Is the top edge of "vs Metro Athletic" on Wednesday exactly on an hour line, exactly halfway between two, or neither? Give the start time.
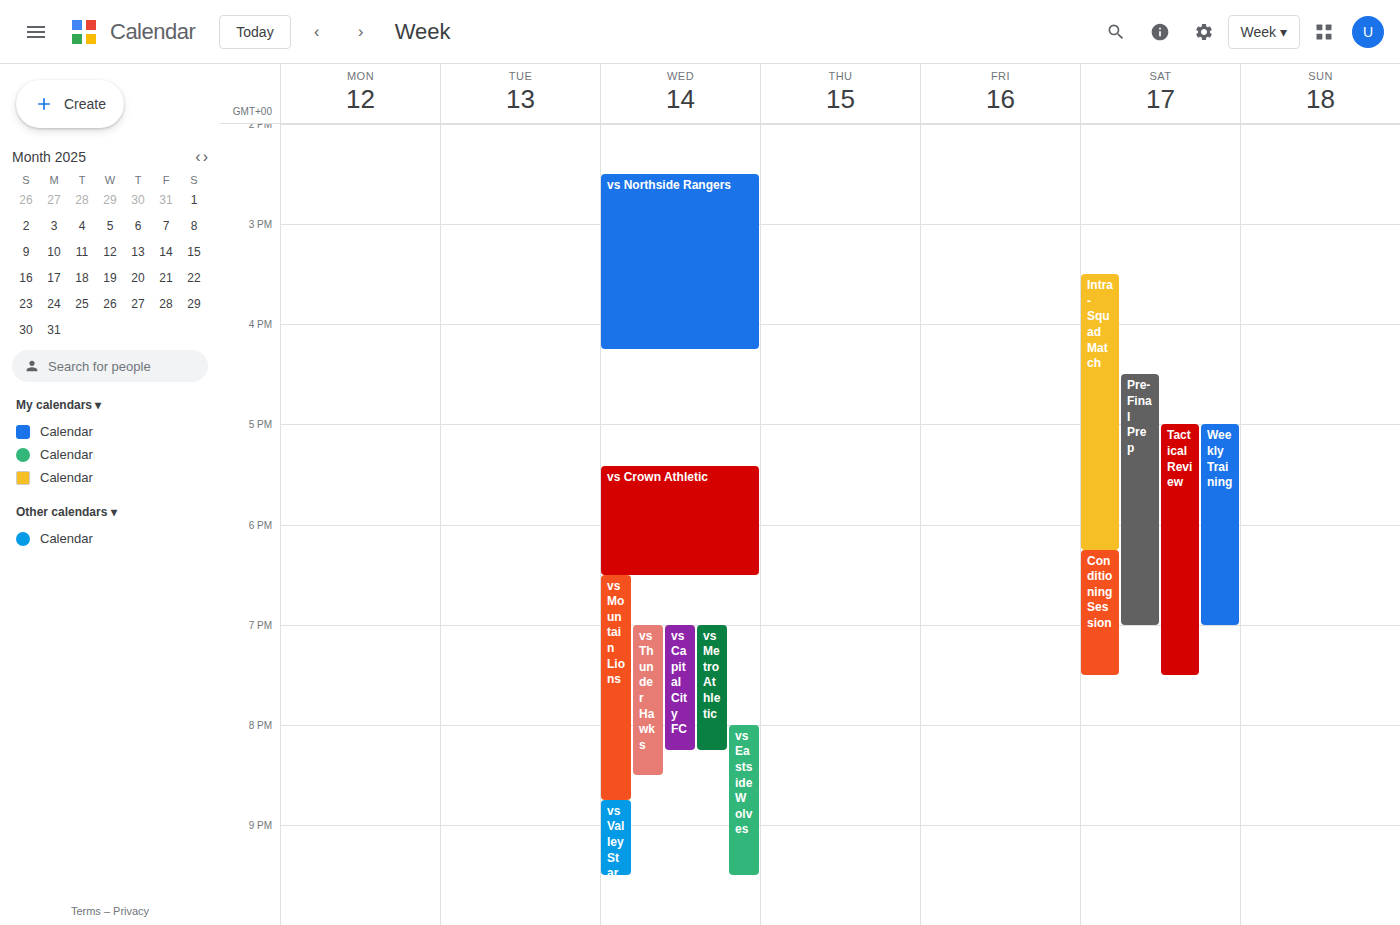
7:00 PM -- exactly on the 7 PM line.